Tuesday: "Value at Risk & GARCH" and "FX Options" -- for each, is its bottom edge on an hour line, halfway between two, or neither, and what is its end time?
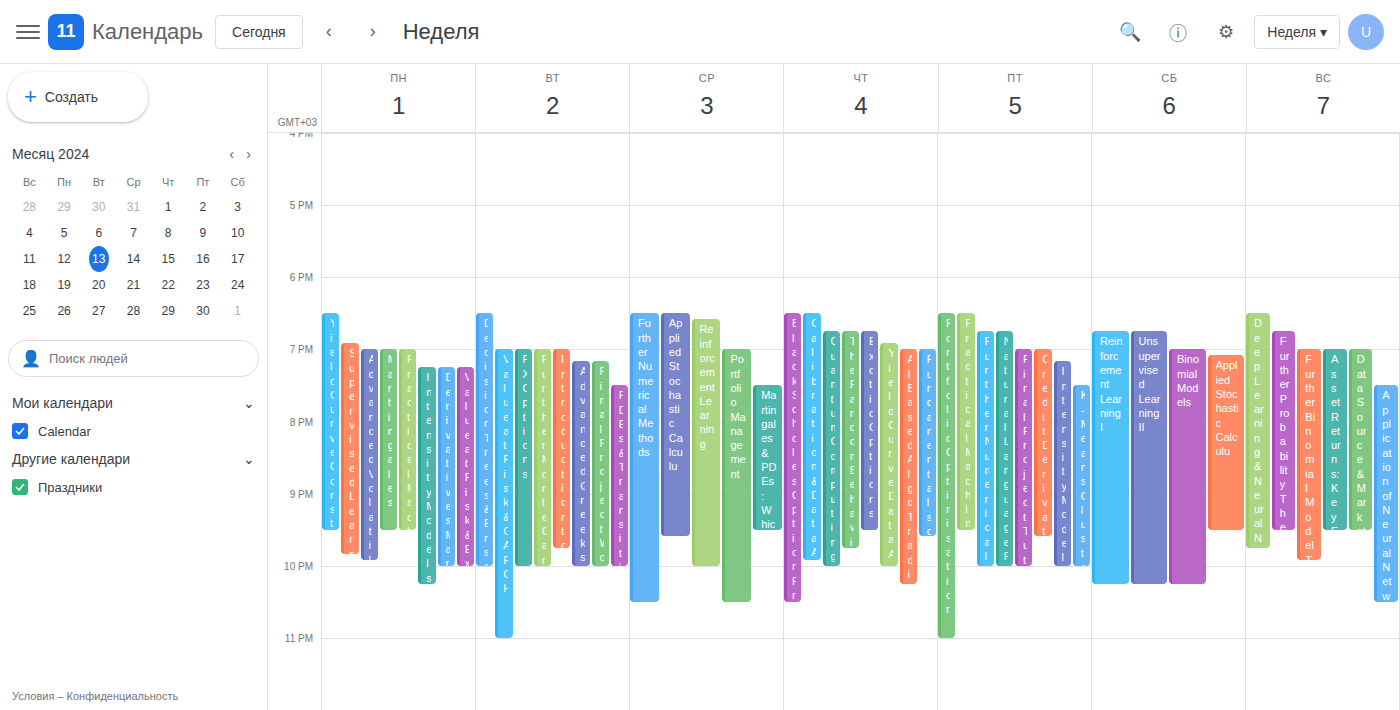
"Value at Risk & GARCH": 11:00 PM, exactly on the 11 PM line. "FX Options": 10:00 PM, exactly on the 10 PM line.